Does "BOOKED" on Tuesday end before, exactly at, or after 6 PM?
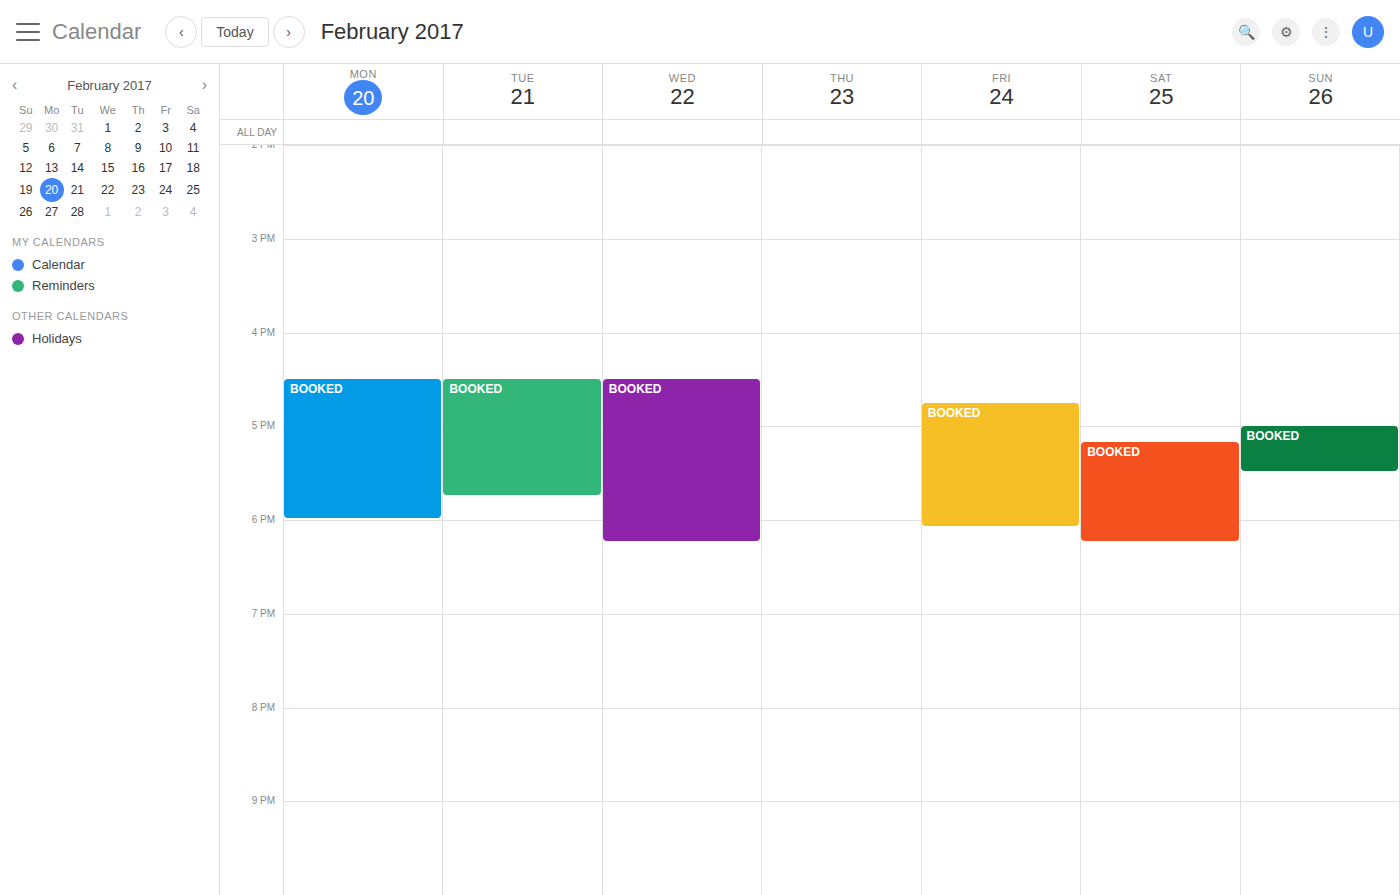
5:45 PM -- before 6 PM, 15 minutes above the 6 PM line.